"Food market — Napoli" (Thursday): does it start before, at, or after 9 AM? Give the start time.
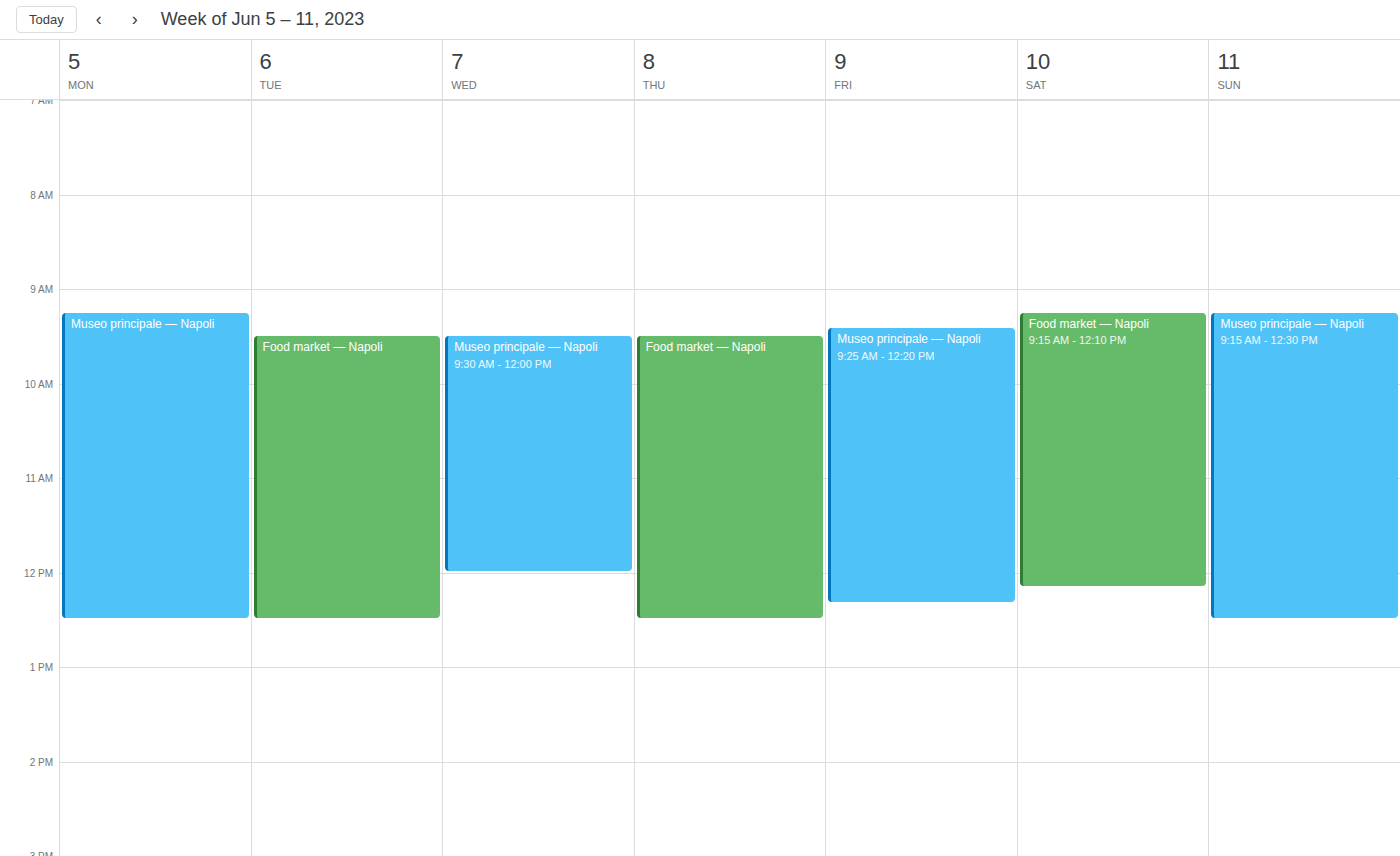
9:30 AM -- after 9 AM, 30 minutes below the 9 AM line.